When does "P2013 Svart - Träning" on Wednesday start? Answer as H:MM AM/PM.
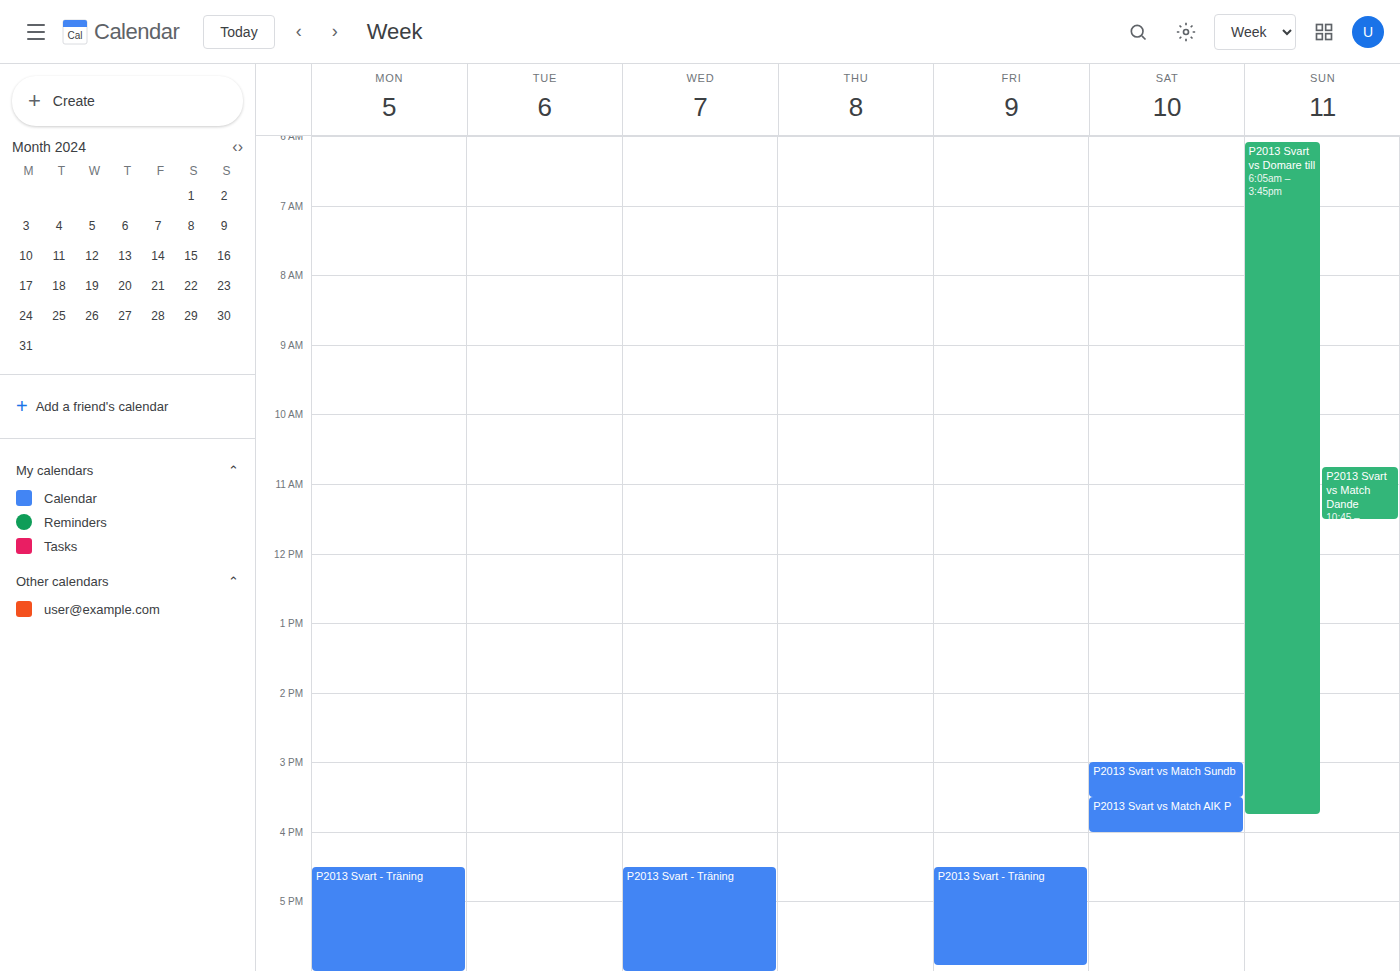
4:30 PM